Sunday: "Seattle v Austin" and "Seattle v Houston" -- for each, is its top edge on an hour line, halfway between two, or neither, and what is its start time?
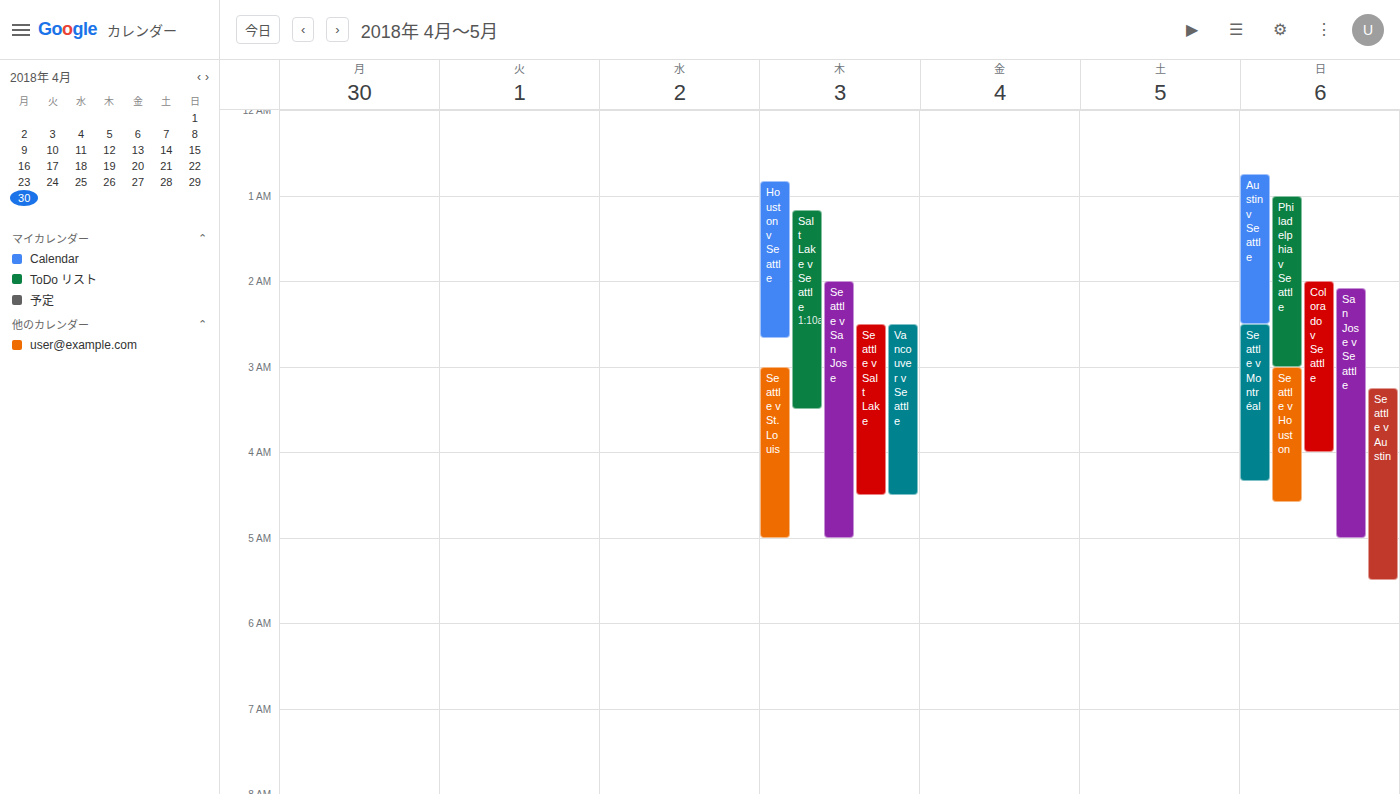
"Seattle v Austin": 3:15 AM, neither: a quarter of the way from the 3 AM line to the 4 AM line. "Seattle v Houston": 3:00 AM, exactly on the 3 AM line.